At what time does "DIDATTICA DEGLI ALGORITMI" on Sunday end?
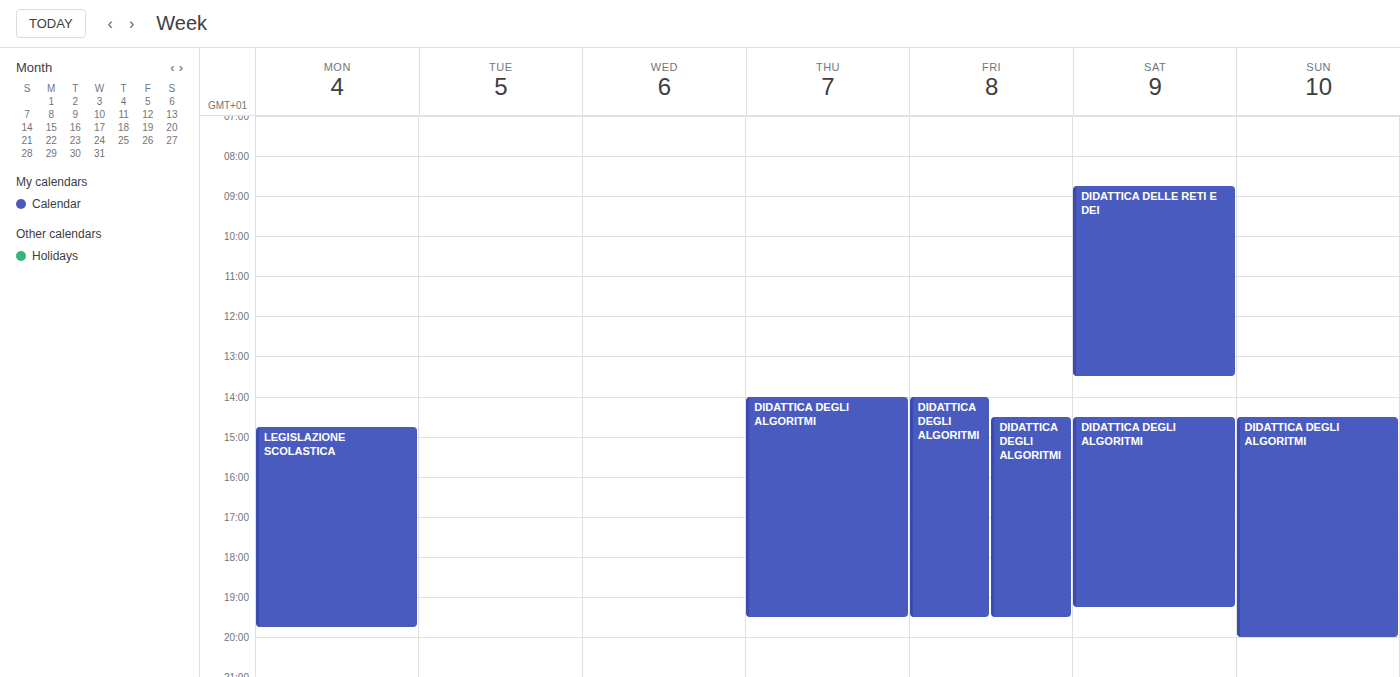
8:00 PM